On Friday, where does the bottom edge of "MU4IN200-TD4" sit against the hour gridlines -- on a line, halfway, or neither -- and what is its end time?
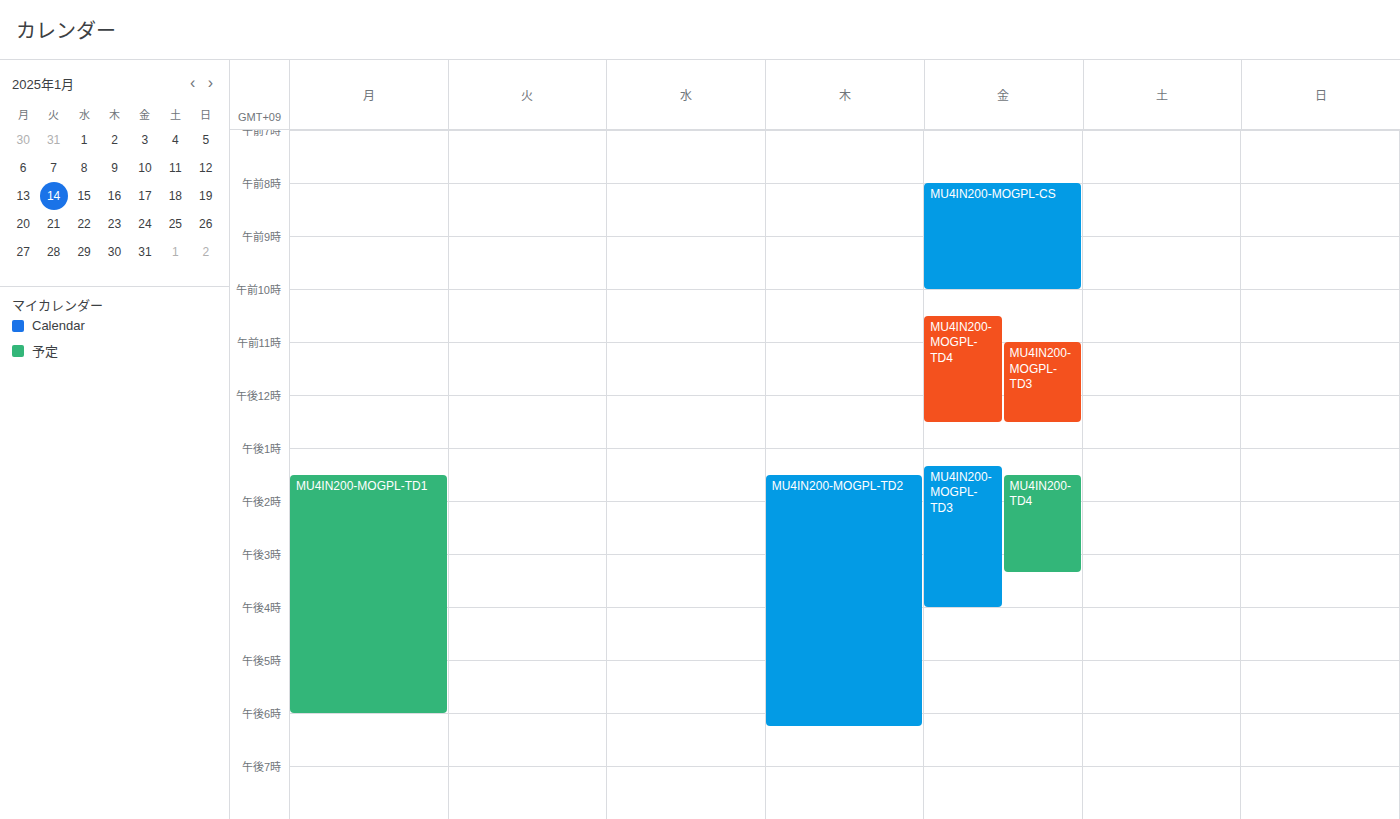
15:20 -- neither: 20 minutes below the 15:00 line and 40 minutes above the 16:00 line.